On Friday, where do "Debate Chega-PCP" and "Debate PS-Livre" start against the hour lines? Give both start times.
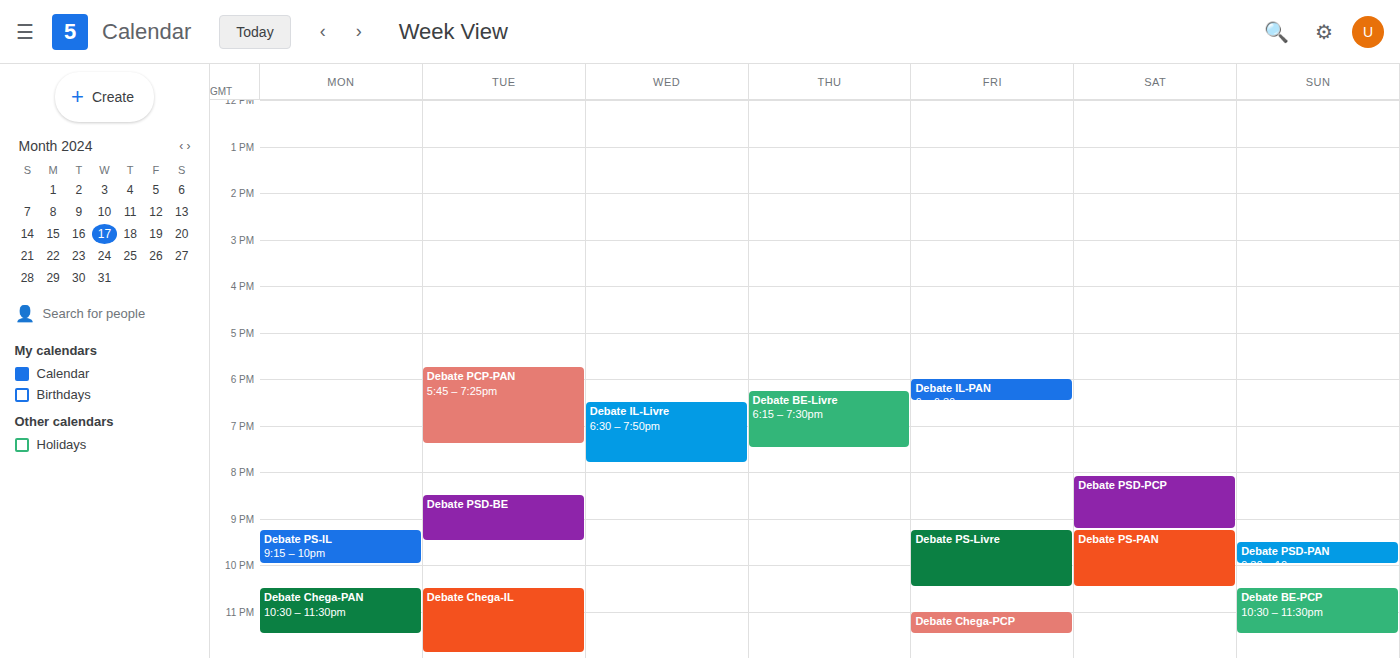
"Debate Chega-PCP": 11:00 PM, exactly on the 11 PM line. "Debate PS-Livre": 9:15 PM, neither: a quarter of the way from the 9 PM line to the 10 PM line.